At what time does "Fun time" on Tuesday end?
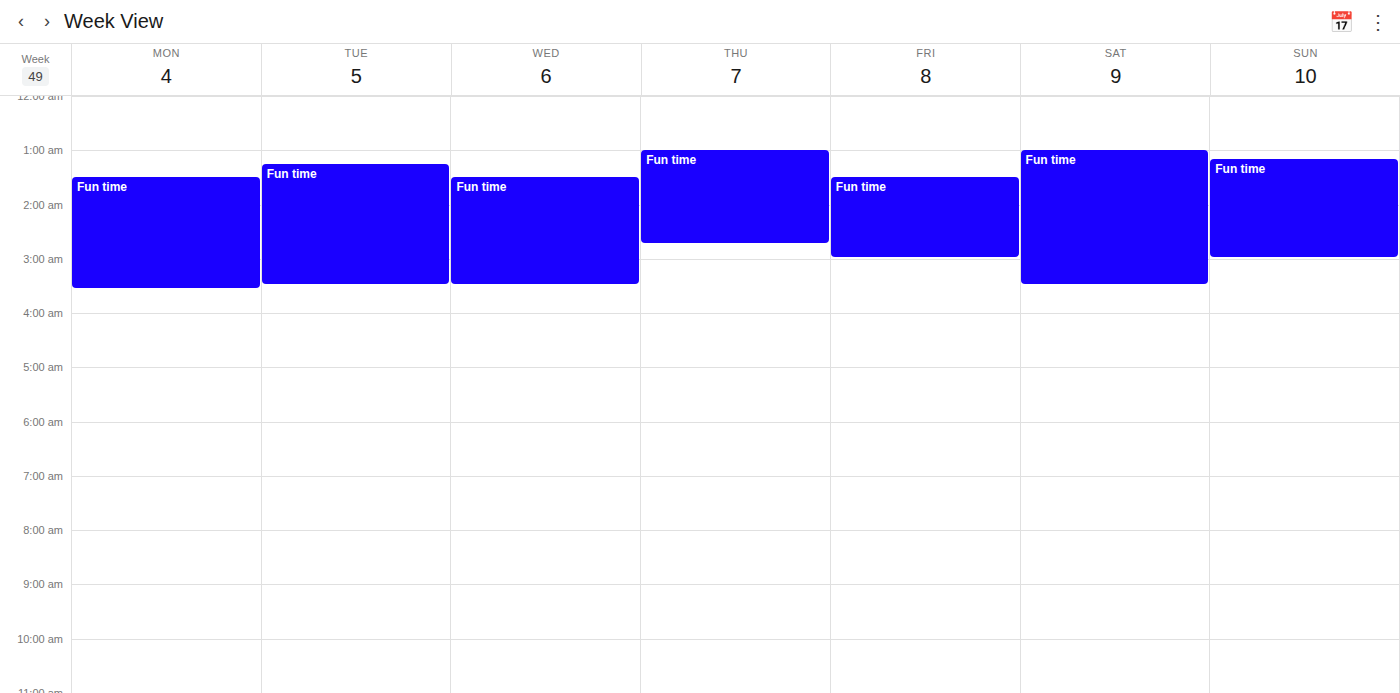
03:30